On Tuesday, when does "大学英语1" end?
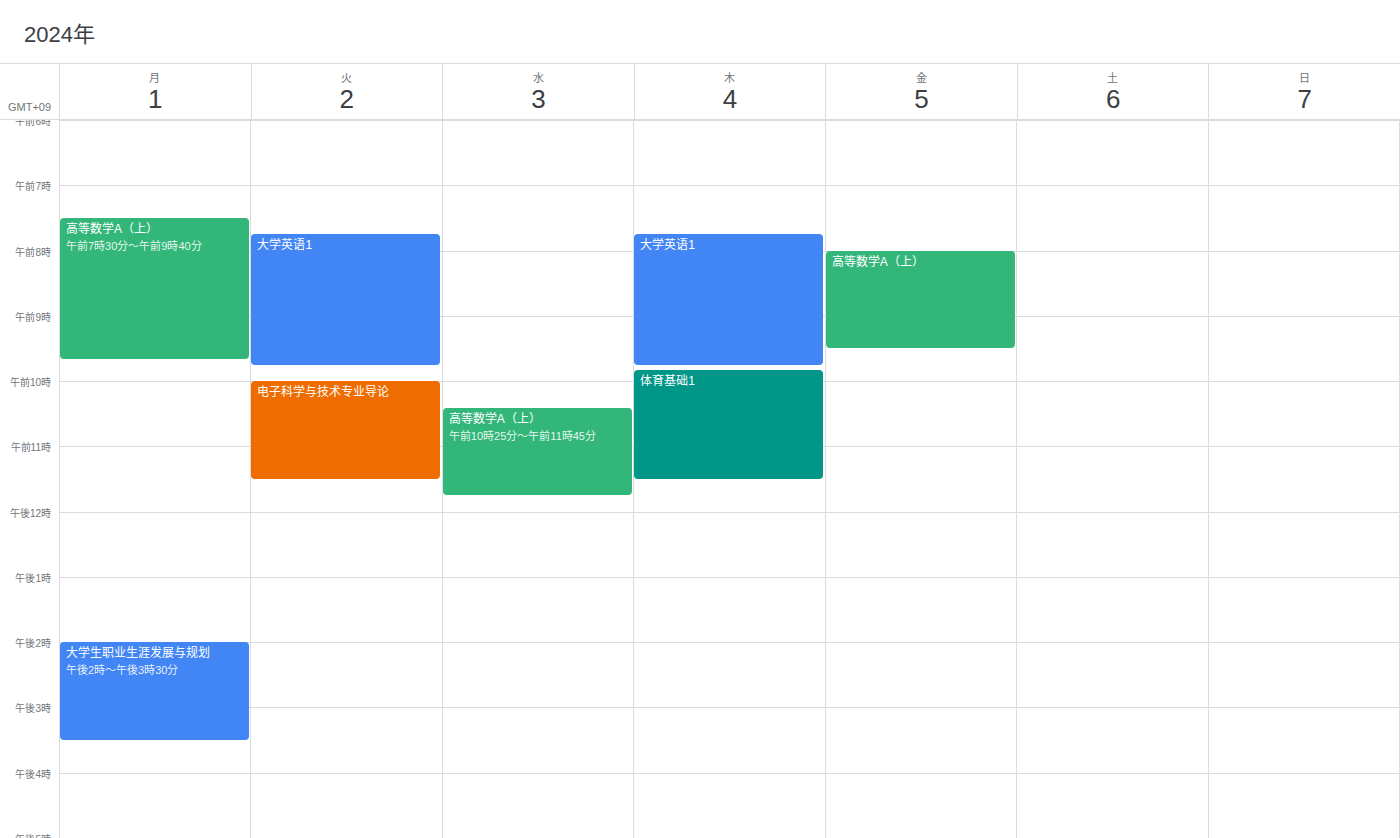
9:45 AM